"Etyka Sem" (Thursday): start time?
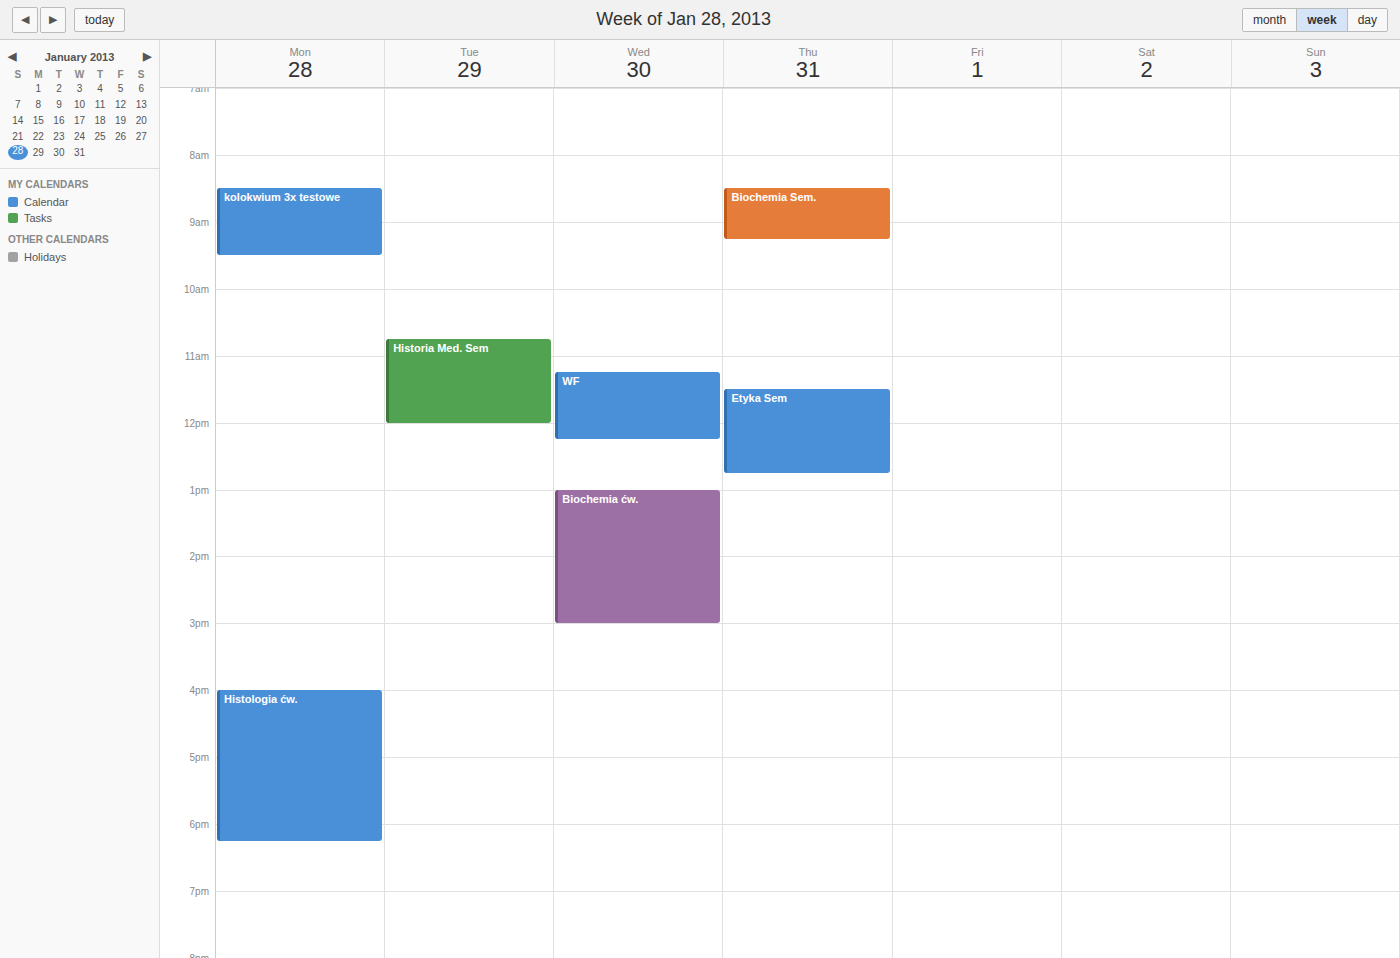
11:30 AM